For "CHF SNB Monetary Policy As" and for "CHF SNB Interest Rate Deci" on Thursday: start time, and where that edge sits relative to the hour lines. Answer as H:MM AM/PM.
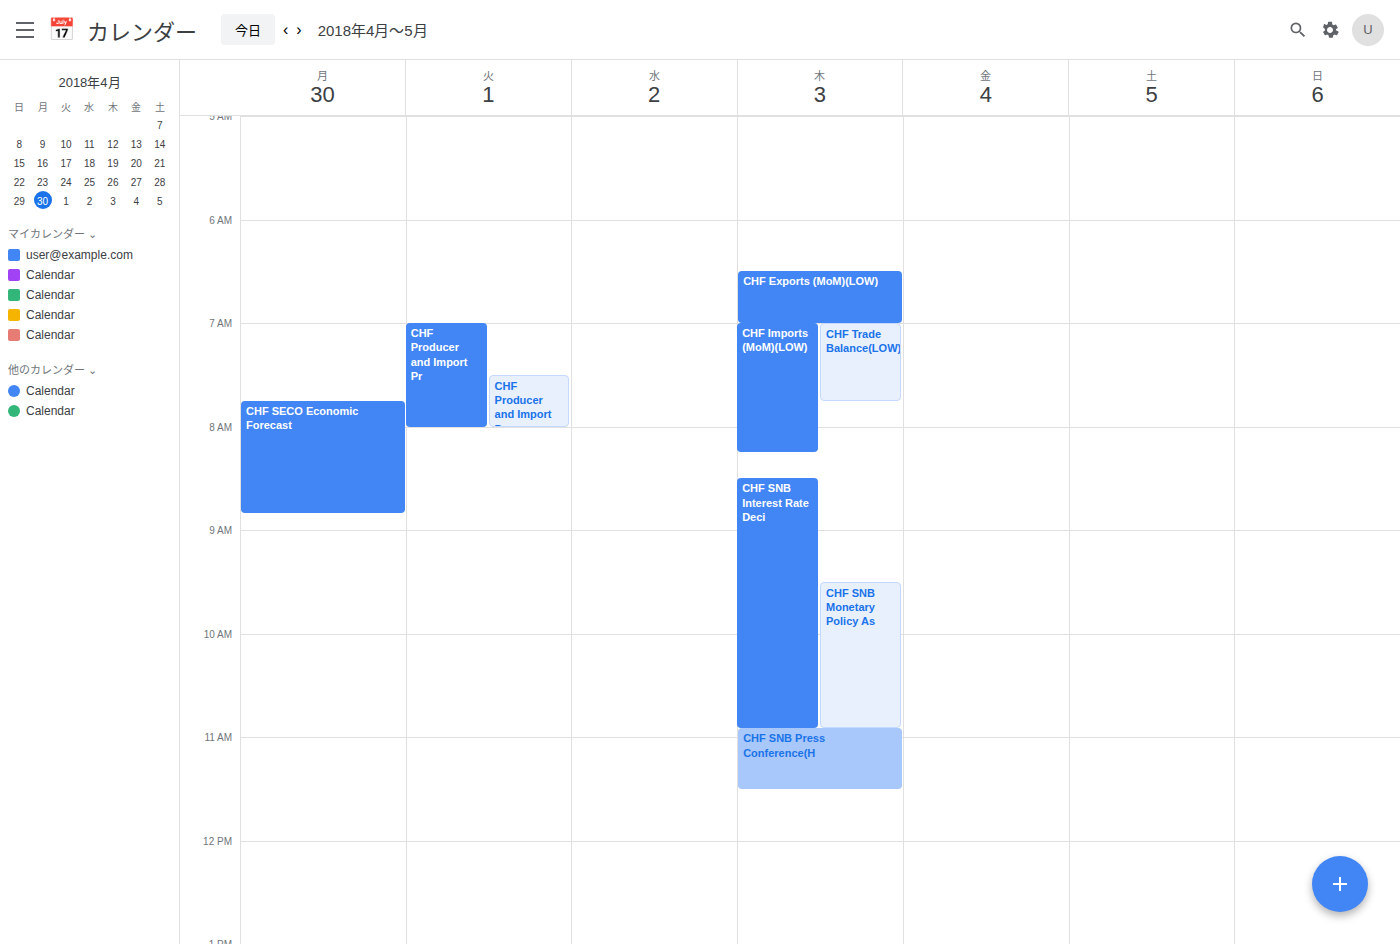
"CHF SNB Monetary Policy As": 9:30 AM, halfway between the 9 AM and 10 AM lines. "CHF SNB Interest Rate Deci": 8:30 AM, halfway between the 8 AM and 9 AM lines.